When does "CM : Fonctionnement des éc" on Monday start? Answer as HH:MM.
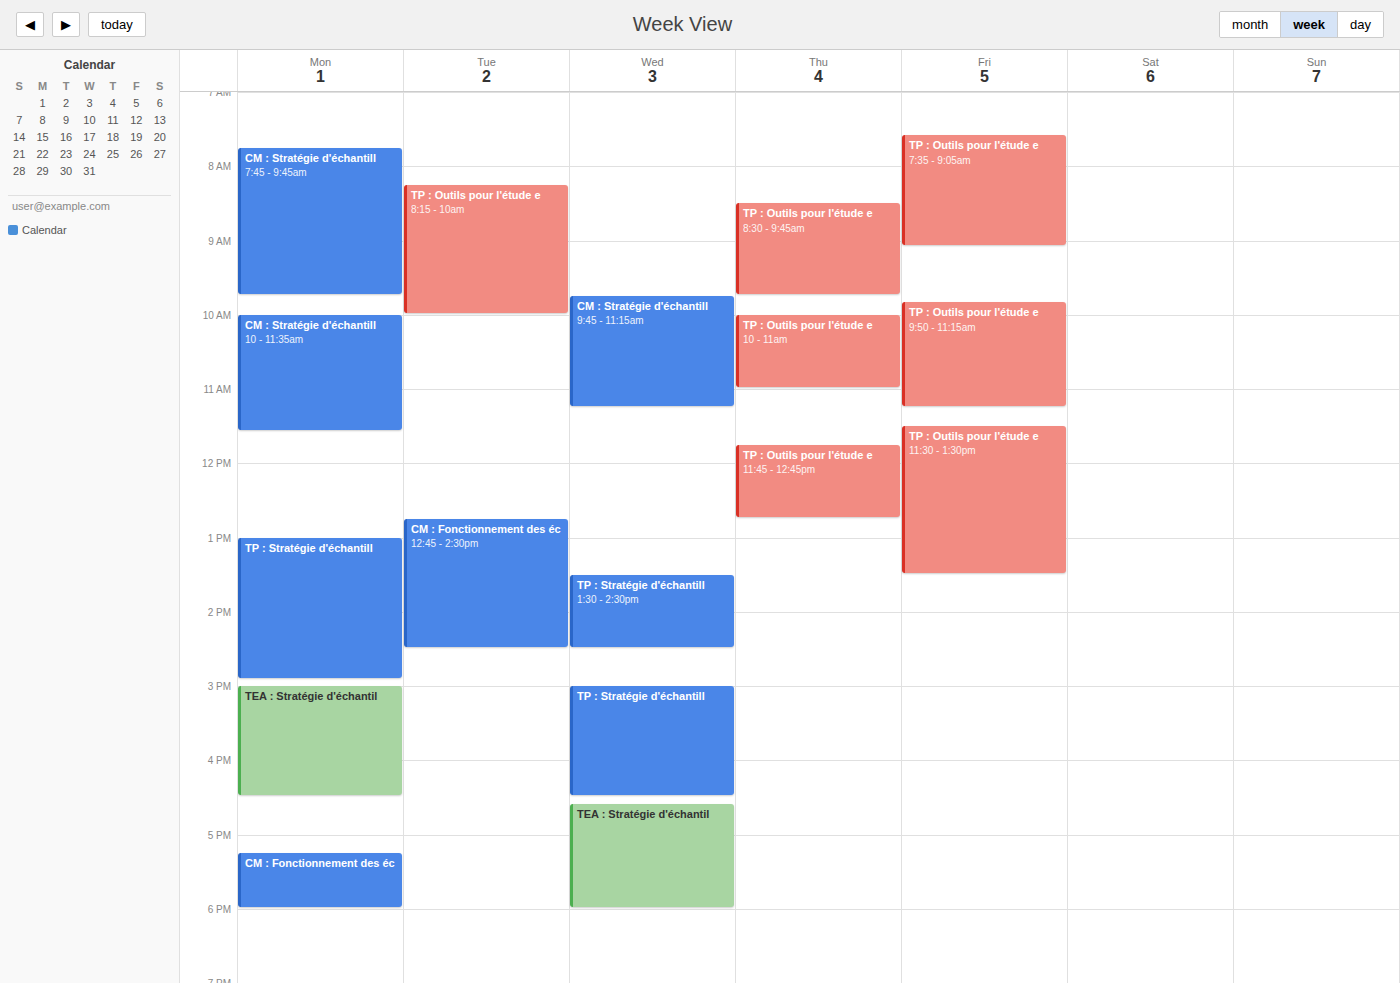
17:15